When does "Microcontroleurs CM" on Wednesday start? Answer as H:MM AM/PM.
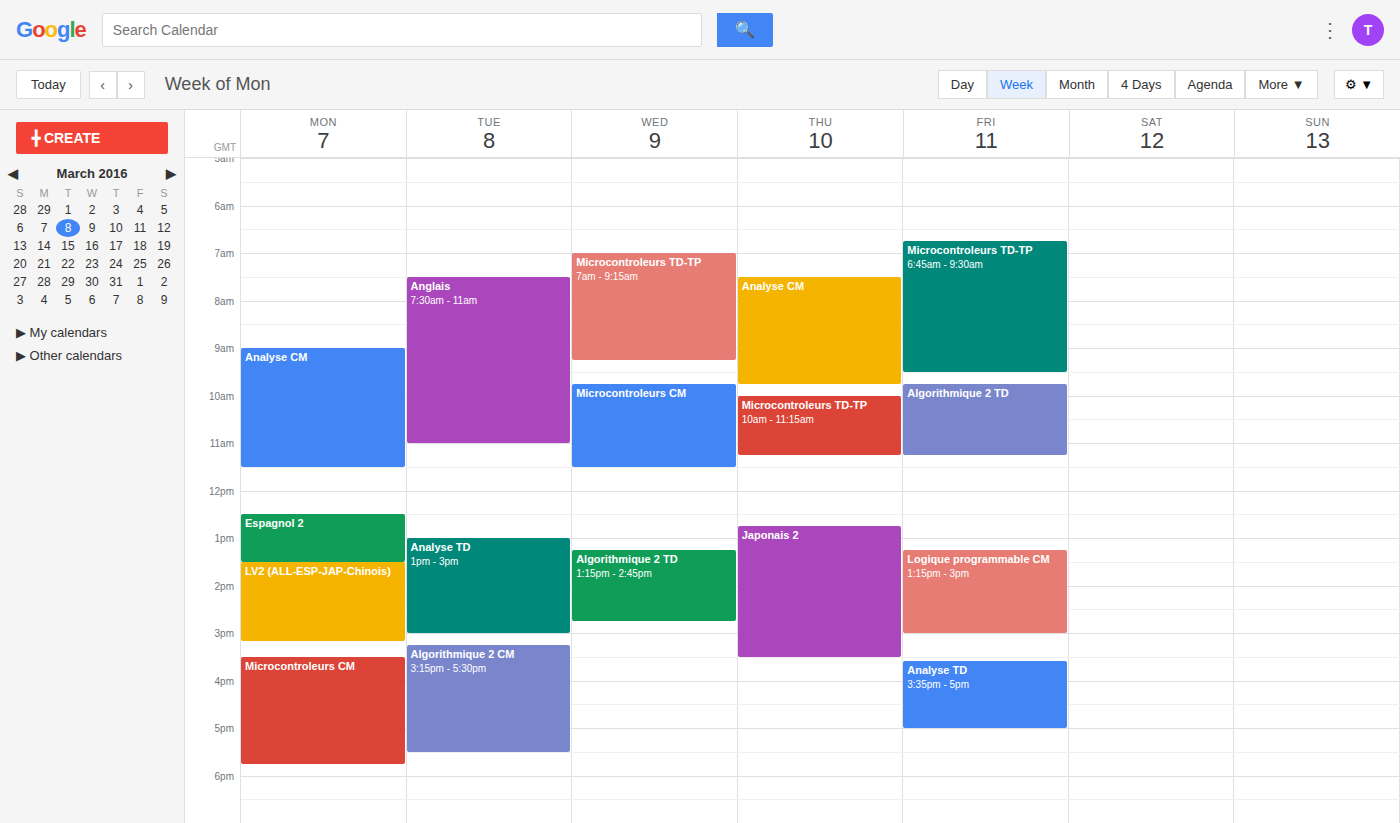
9:45 AM